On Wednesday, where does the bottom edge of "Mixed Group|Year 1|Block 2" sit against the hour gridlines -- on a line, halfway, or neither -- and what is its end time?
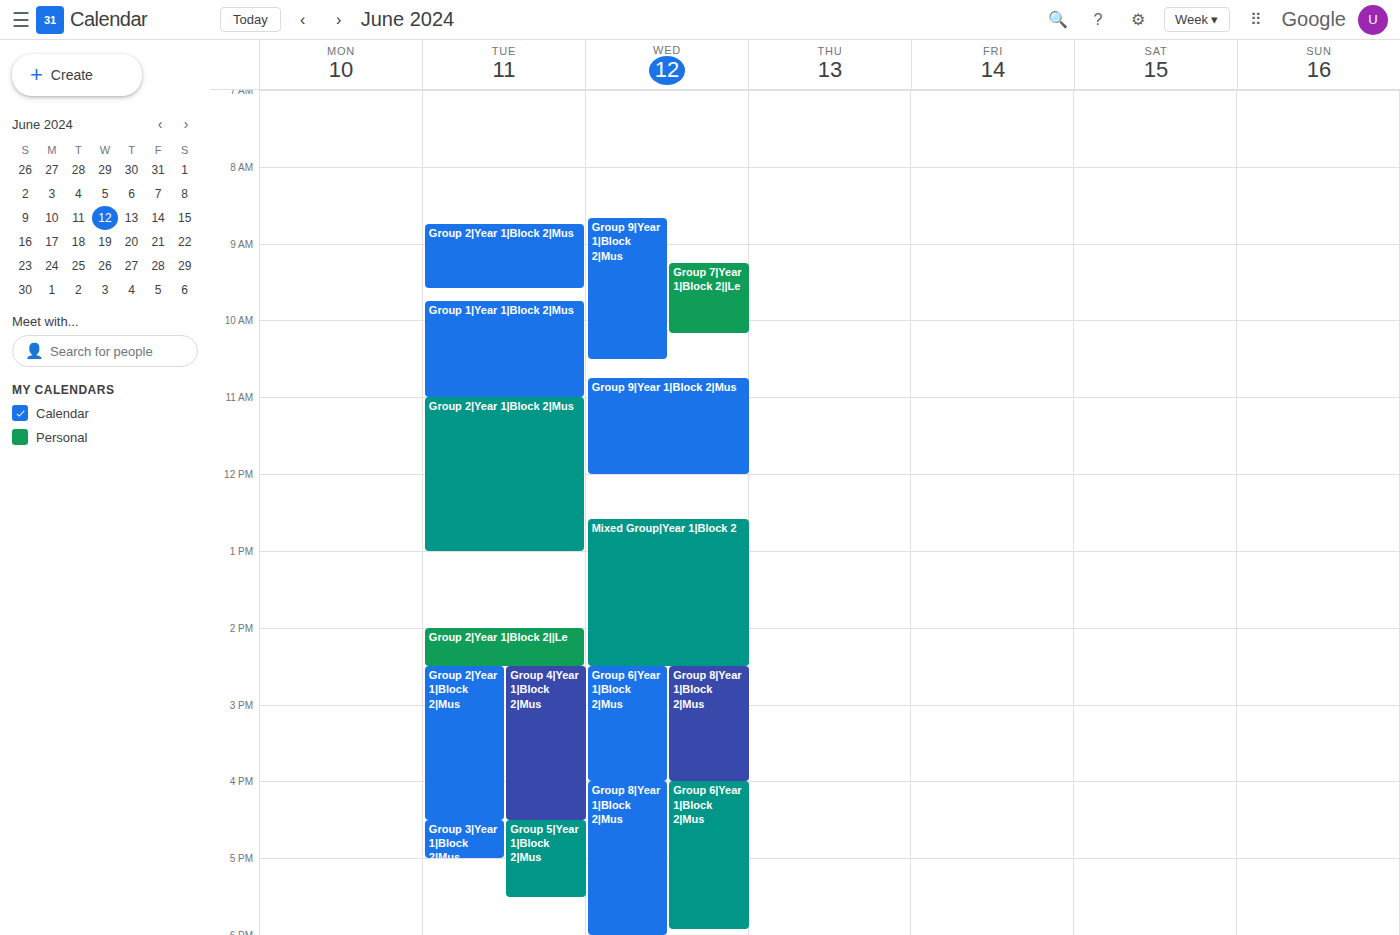
2:30 PM -- halfway between the 2 PM and 3 PM lines.